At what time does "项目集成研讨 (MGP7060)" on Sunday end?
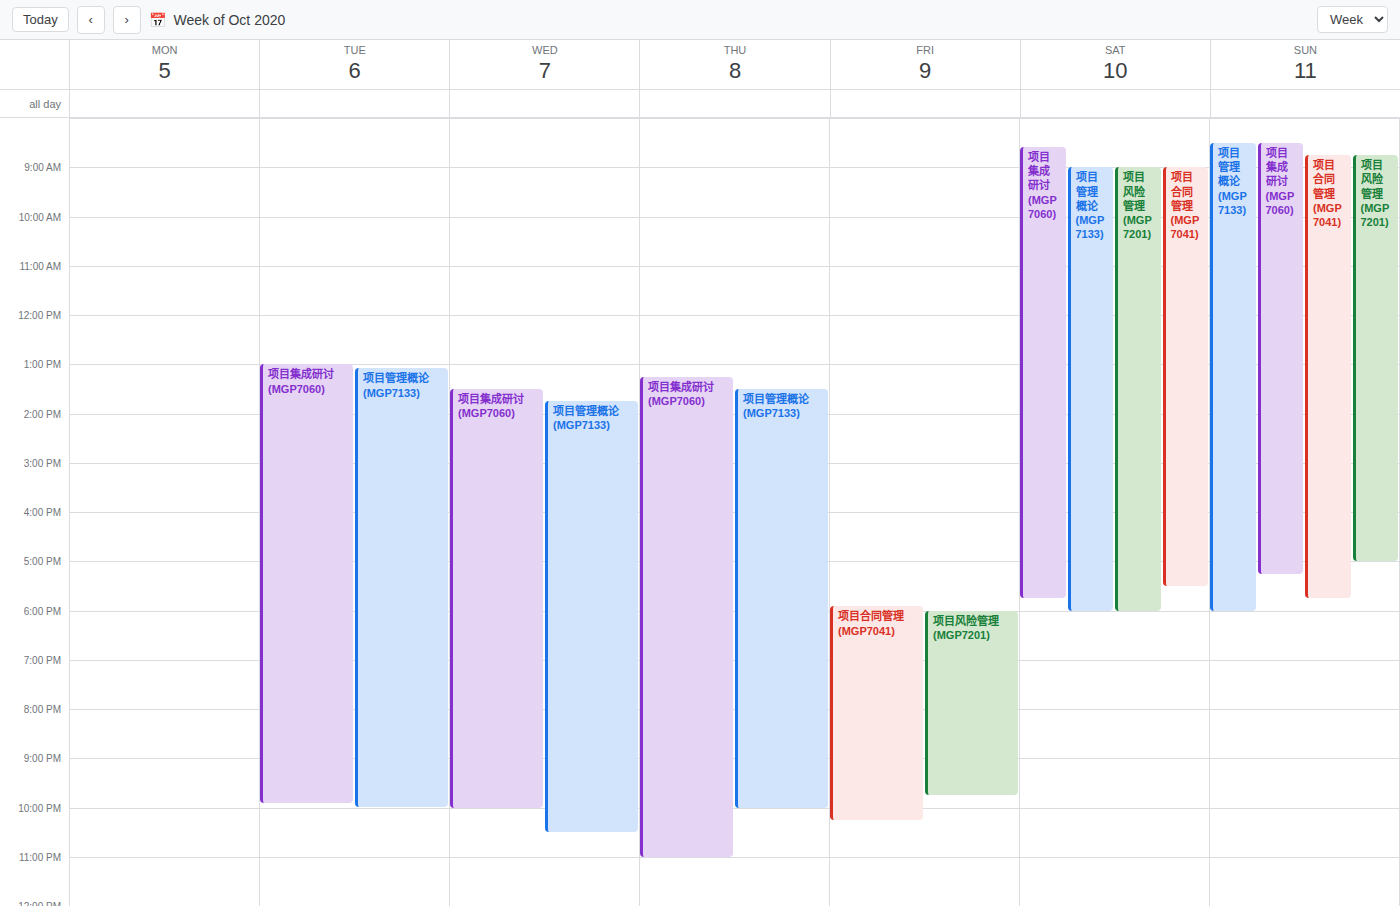
5:15 PM